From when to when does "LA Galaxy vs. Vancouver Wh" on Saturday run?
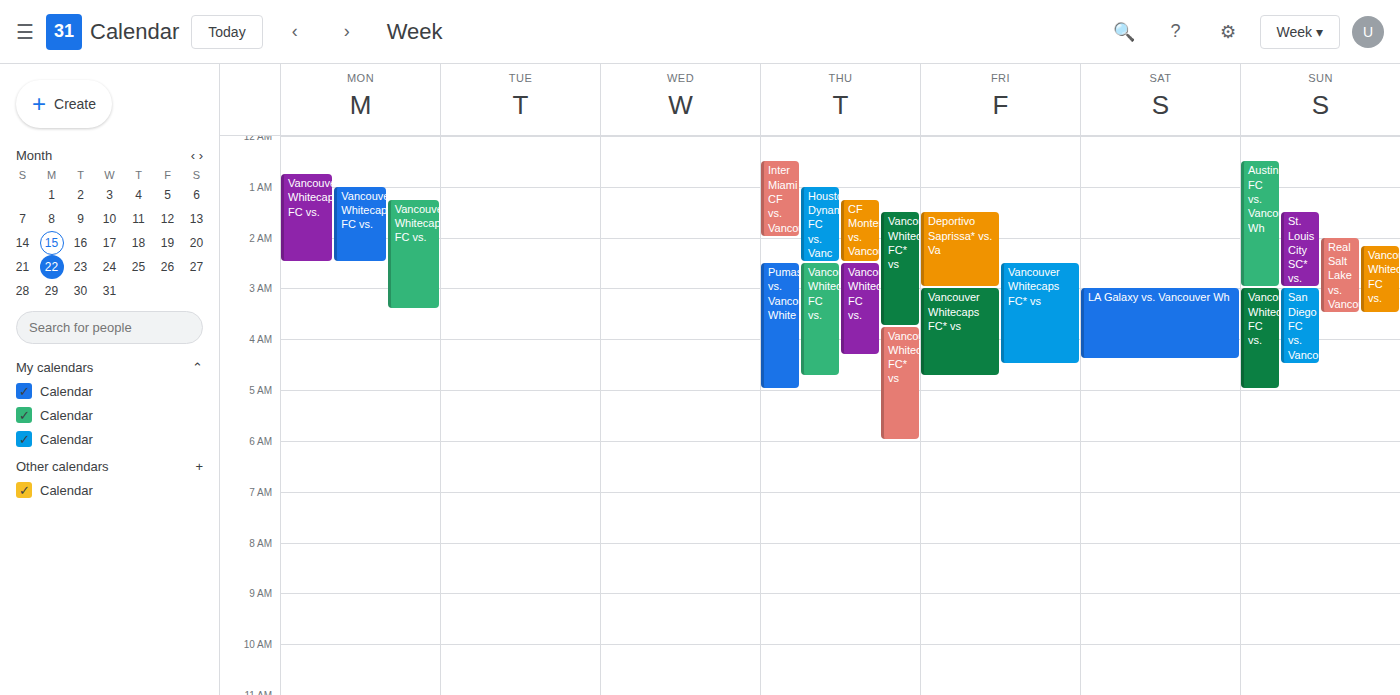
3:00 AM to 4:25 AM